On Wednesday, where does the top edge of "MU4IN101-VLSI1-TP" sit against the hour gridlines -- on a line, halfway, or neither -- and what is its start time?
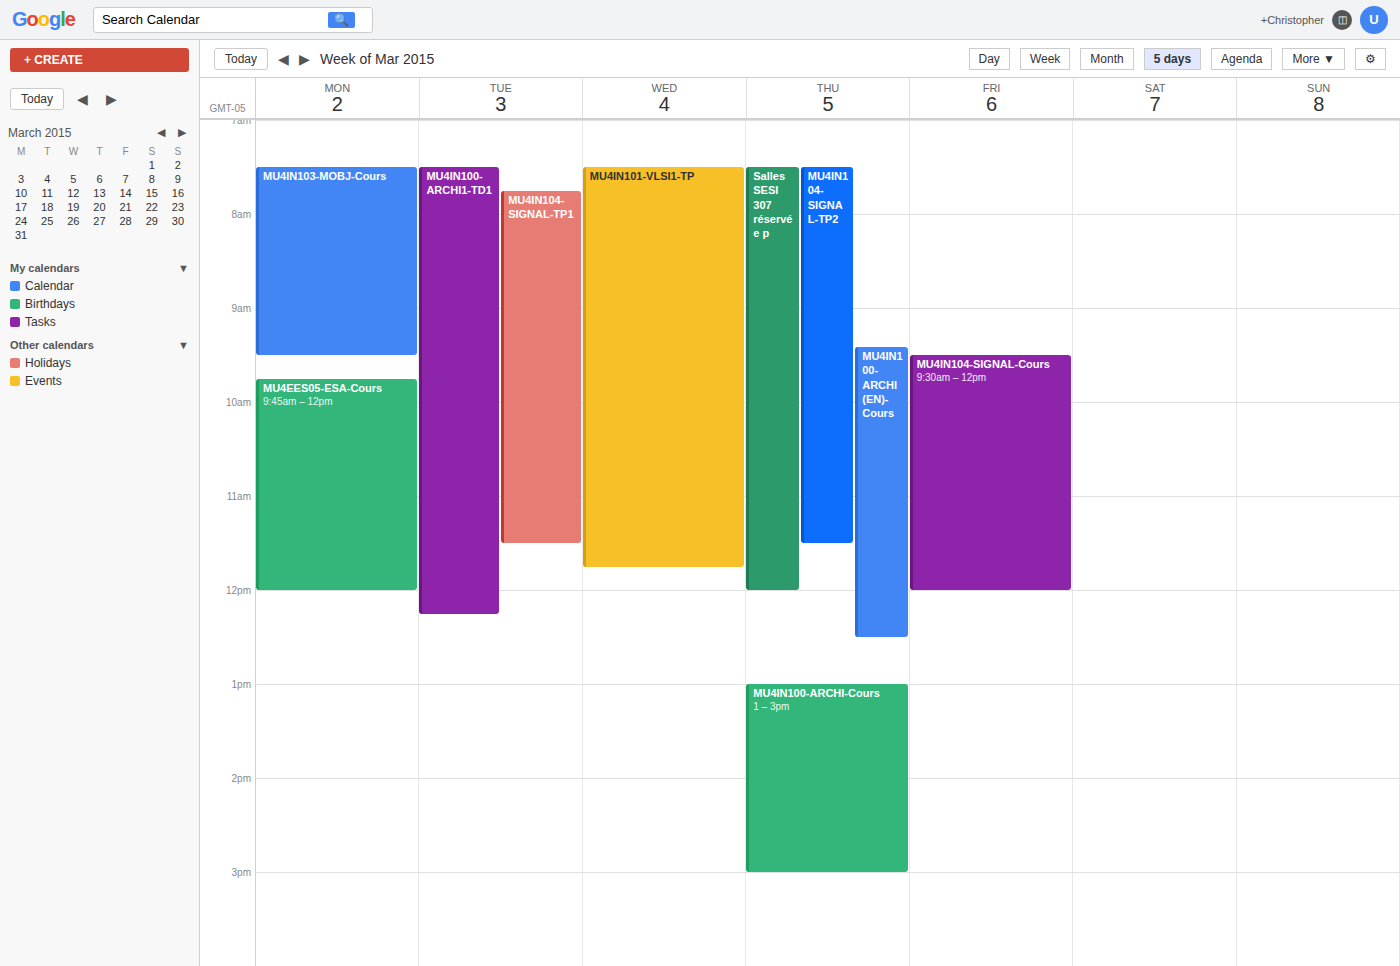
07:30 -- halfway between the 07:00 and 08:00 lines.